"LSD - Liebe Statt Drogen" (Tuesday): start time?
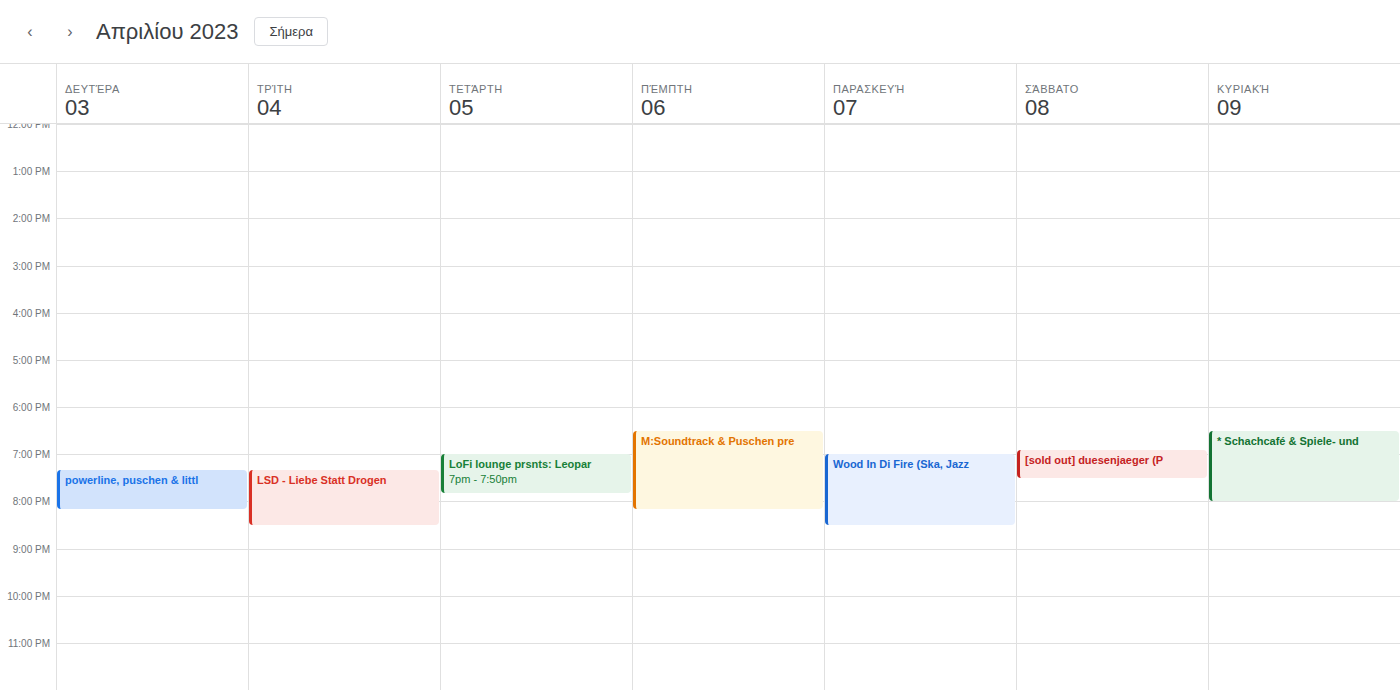
7:20 PM